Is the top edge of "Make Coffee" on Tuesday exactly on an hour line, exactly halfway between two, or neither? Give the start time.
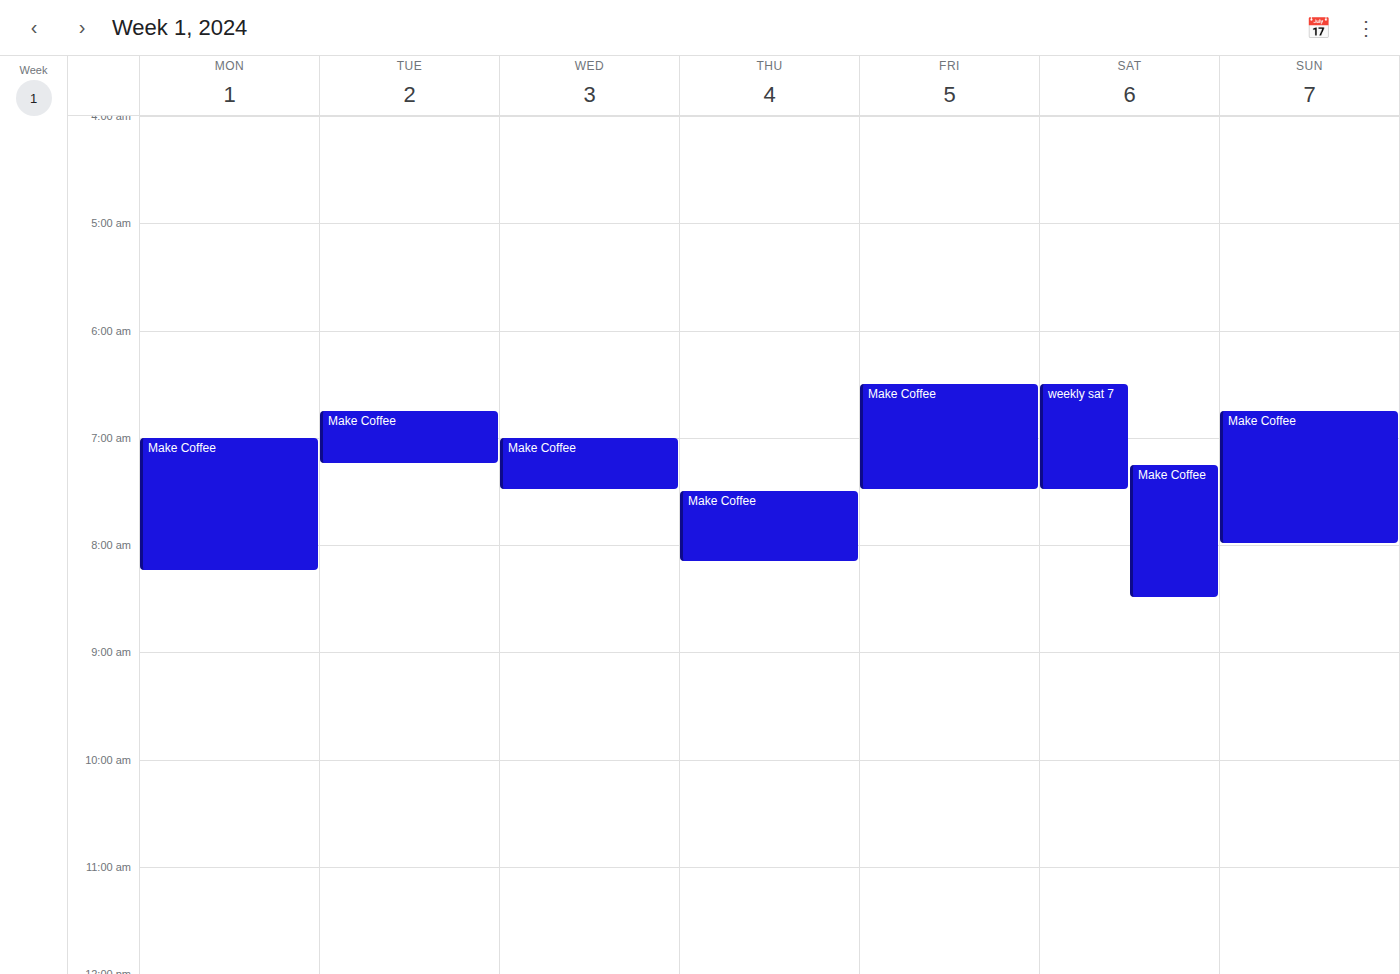
6:45 AM -- neither: three quarters of the way from the 6 AM line to the 7 AM line.